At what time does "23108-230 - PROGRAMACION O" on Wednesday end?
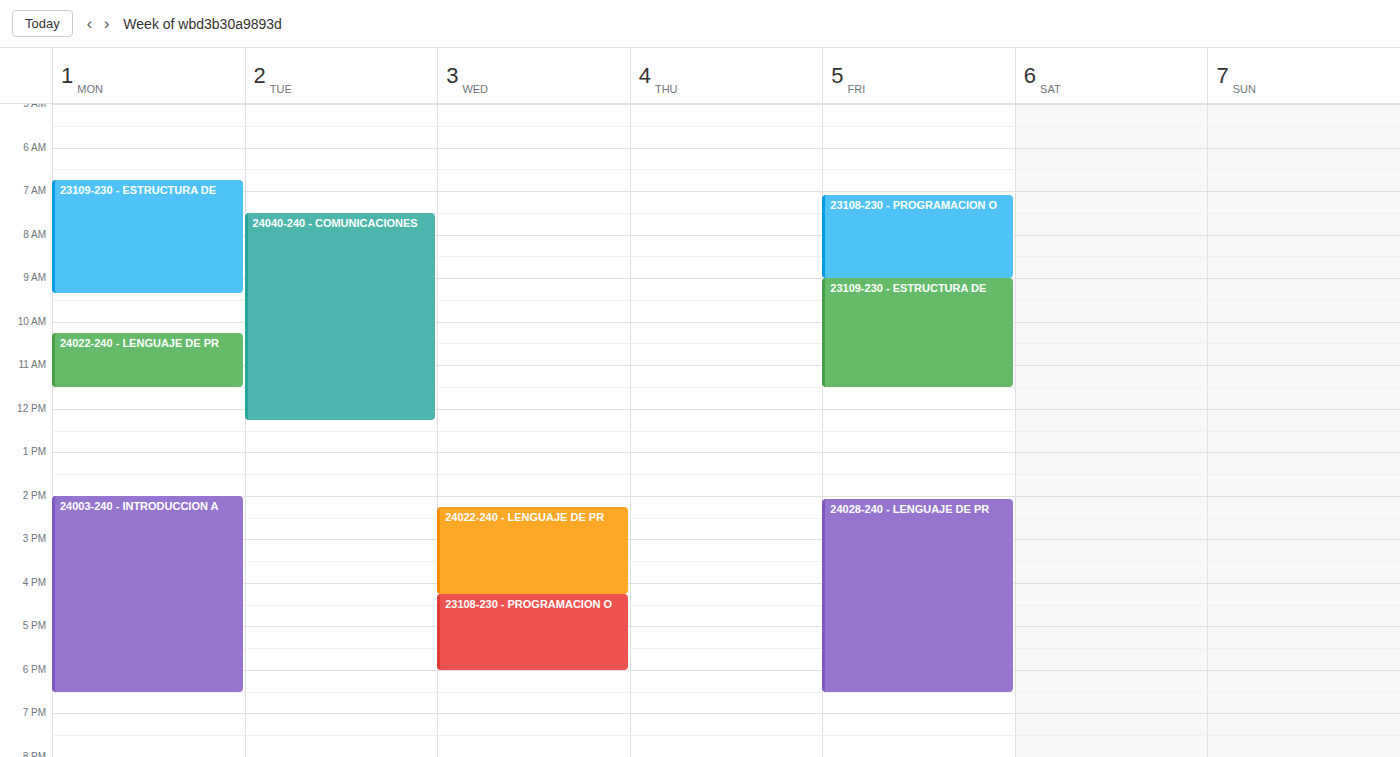
6:00 PM